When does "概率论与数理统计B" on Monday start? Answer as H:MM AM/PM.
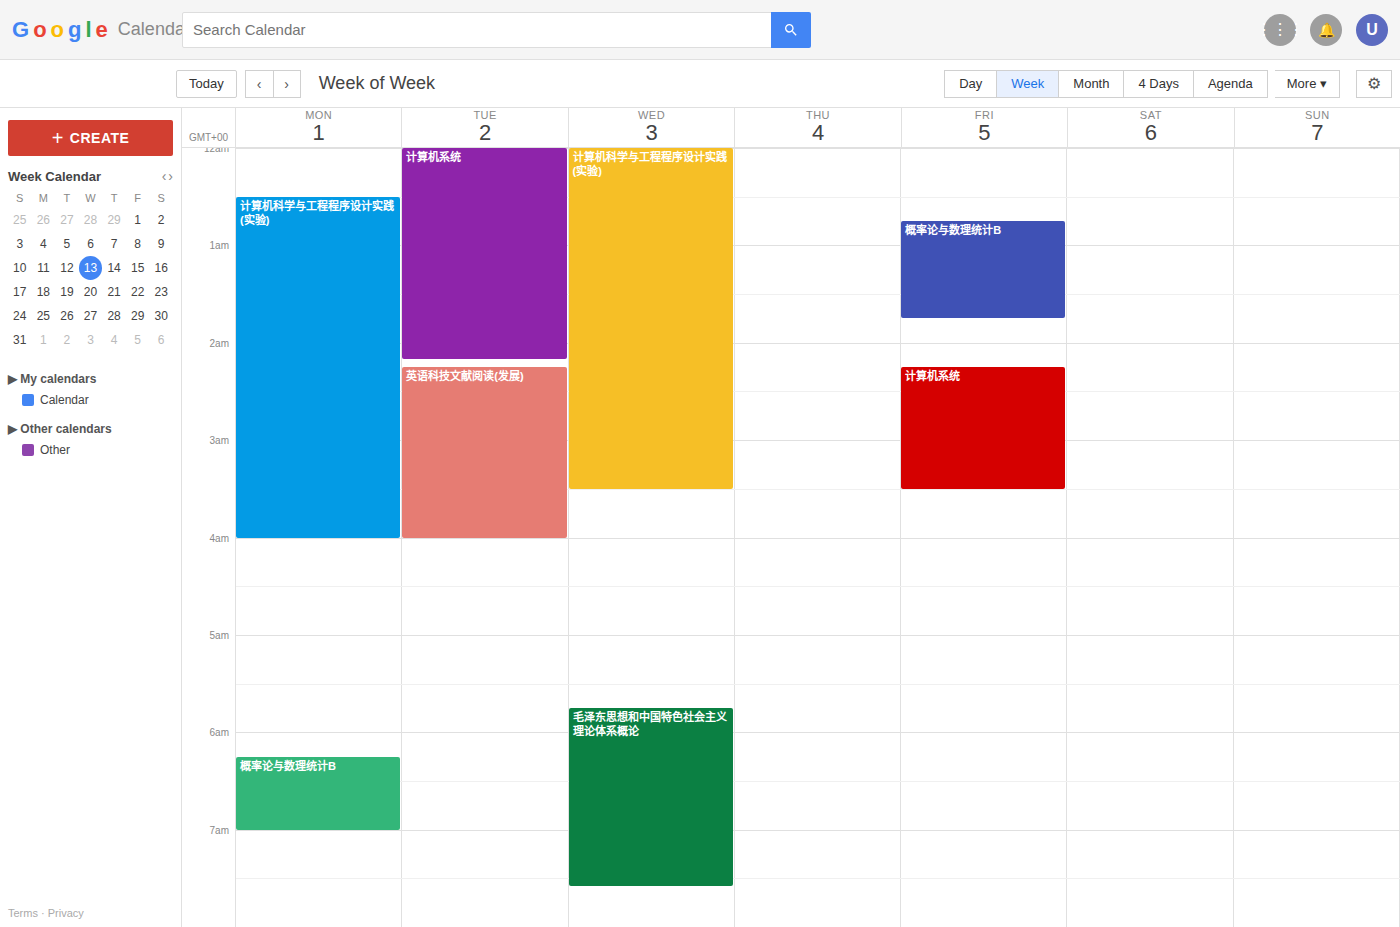
6:15 AM